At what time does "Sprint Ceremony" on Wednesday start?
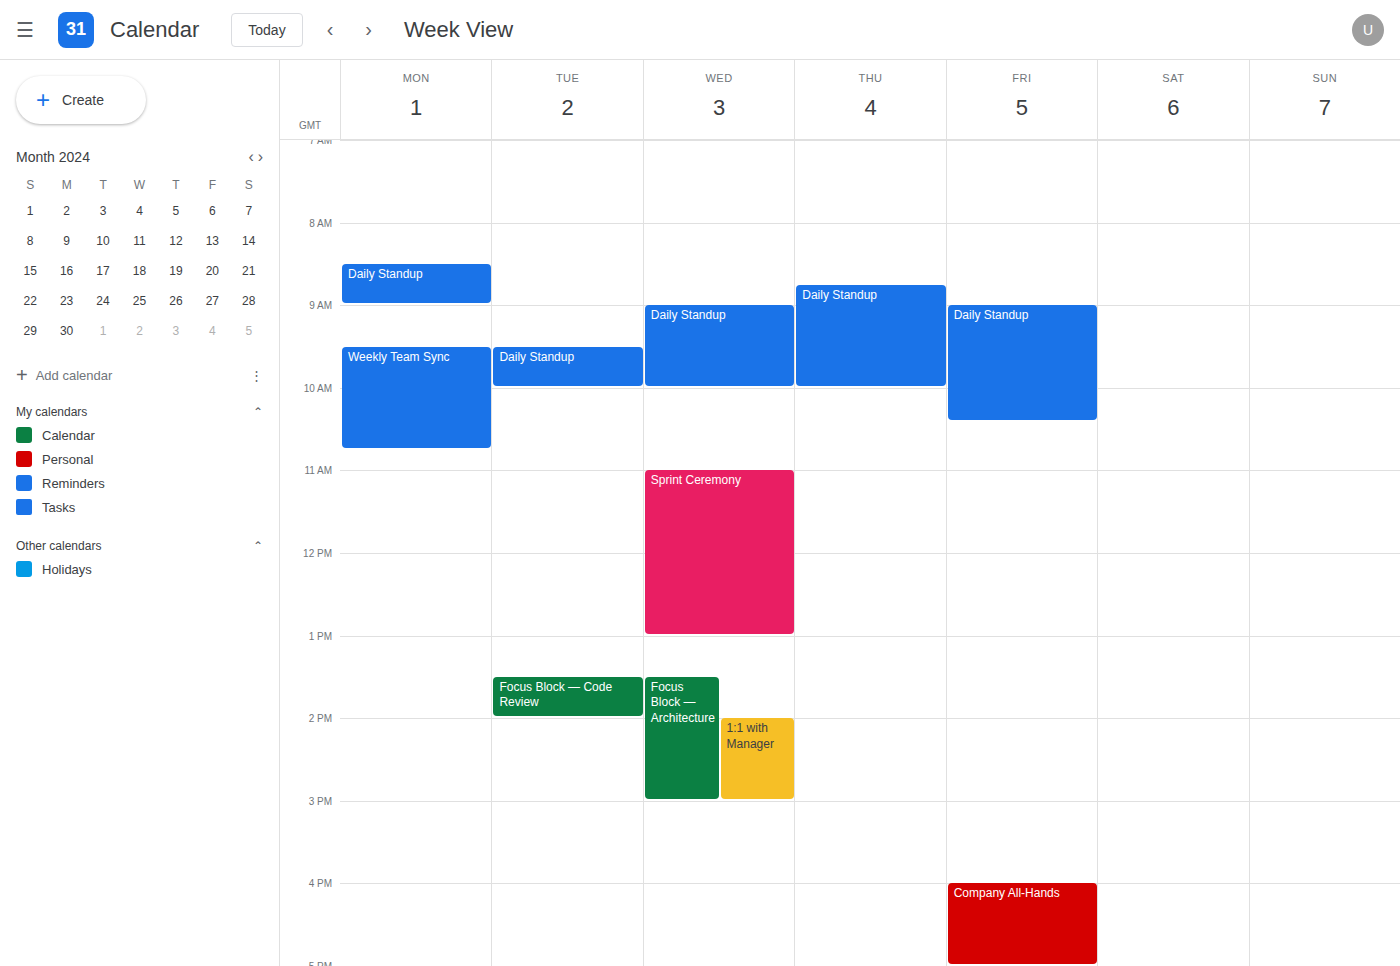
11:00 AM